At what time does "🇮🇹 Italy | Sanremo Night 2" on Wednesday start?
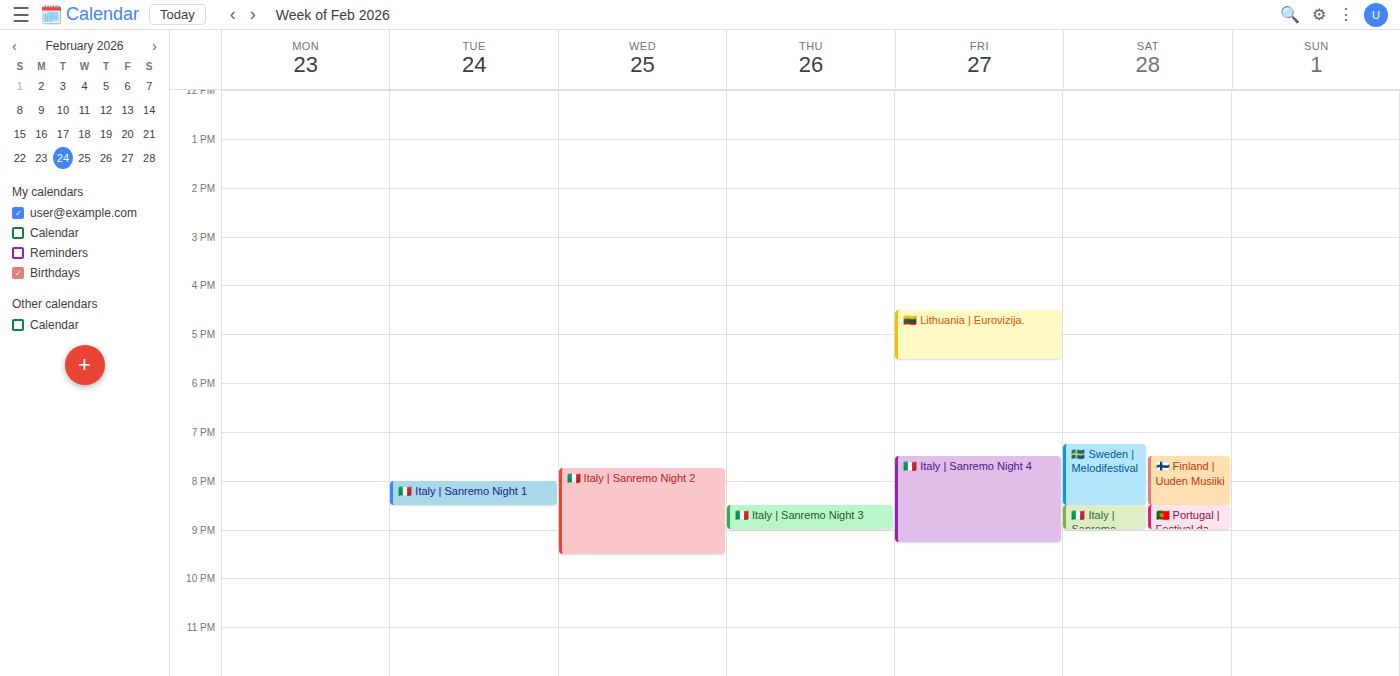
7:45 PM